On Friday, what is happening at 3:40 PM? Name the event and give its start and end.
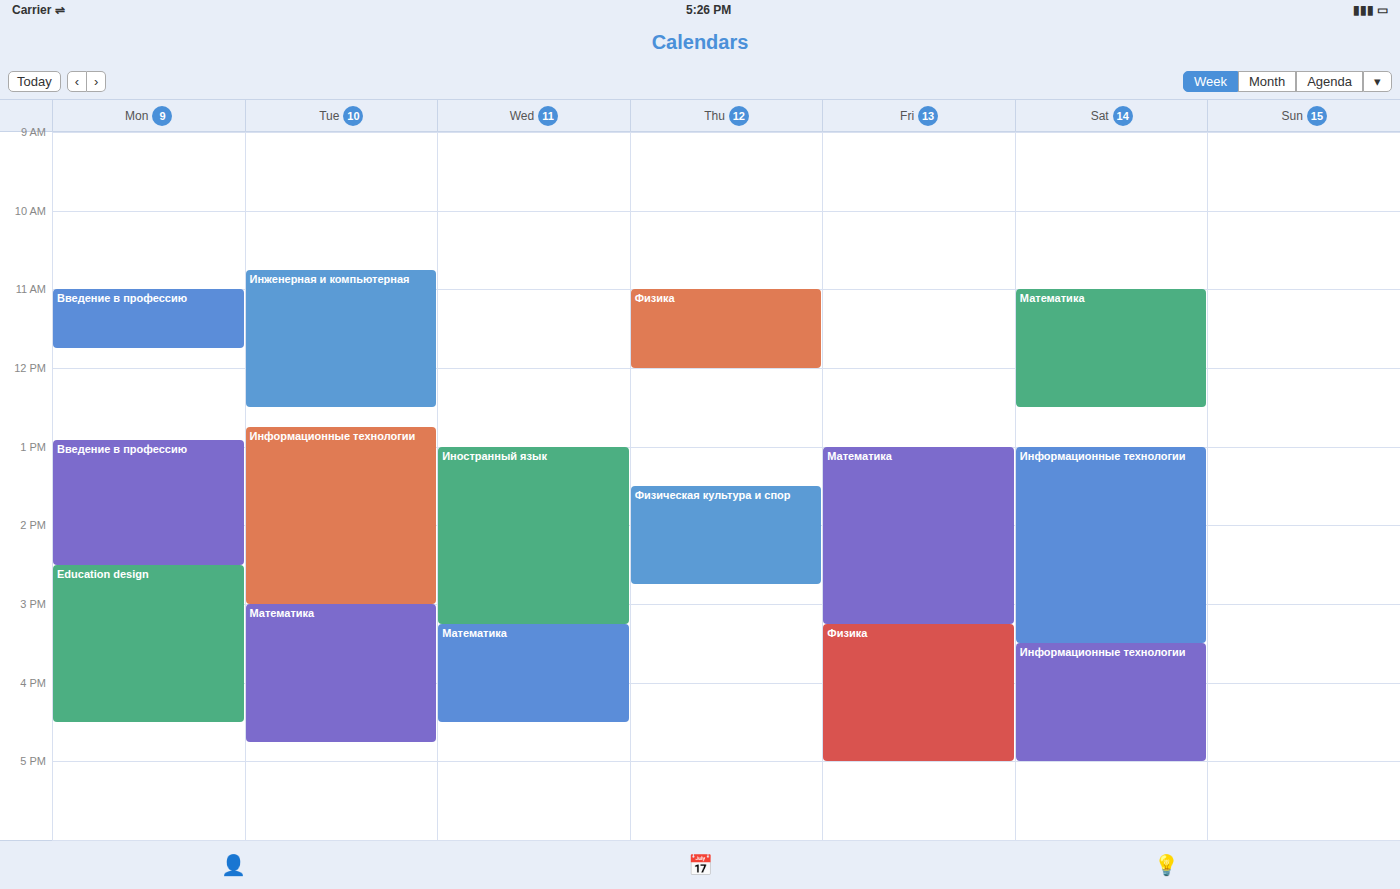
"Физика", 3:15 PM to 5:00 PM